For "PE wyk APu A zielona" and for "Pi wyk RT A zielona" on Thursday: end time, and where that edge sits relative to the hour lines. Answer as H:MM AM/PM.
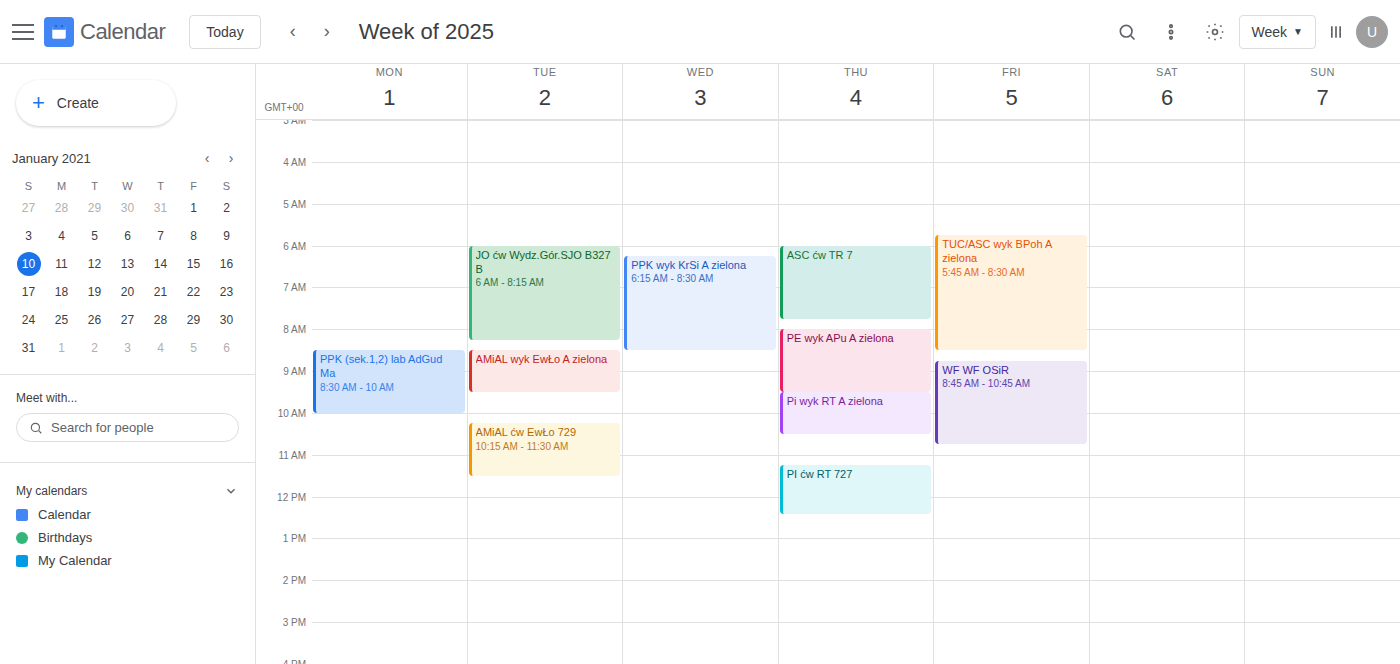
"PE wyk APu A zielona": 9:30 AM, halfway between the 9 AM and 10 AM lines. "Pi wyk RT A zielona": 10:30 AM, halfway between the 10 AM and 11 AM lines.